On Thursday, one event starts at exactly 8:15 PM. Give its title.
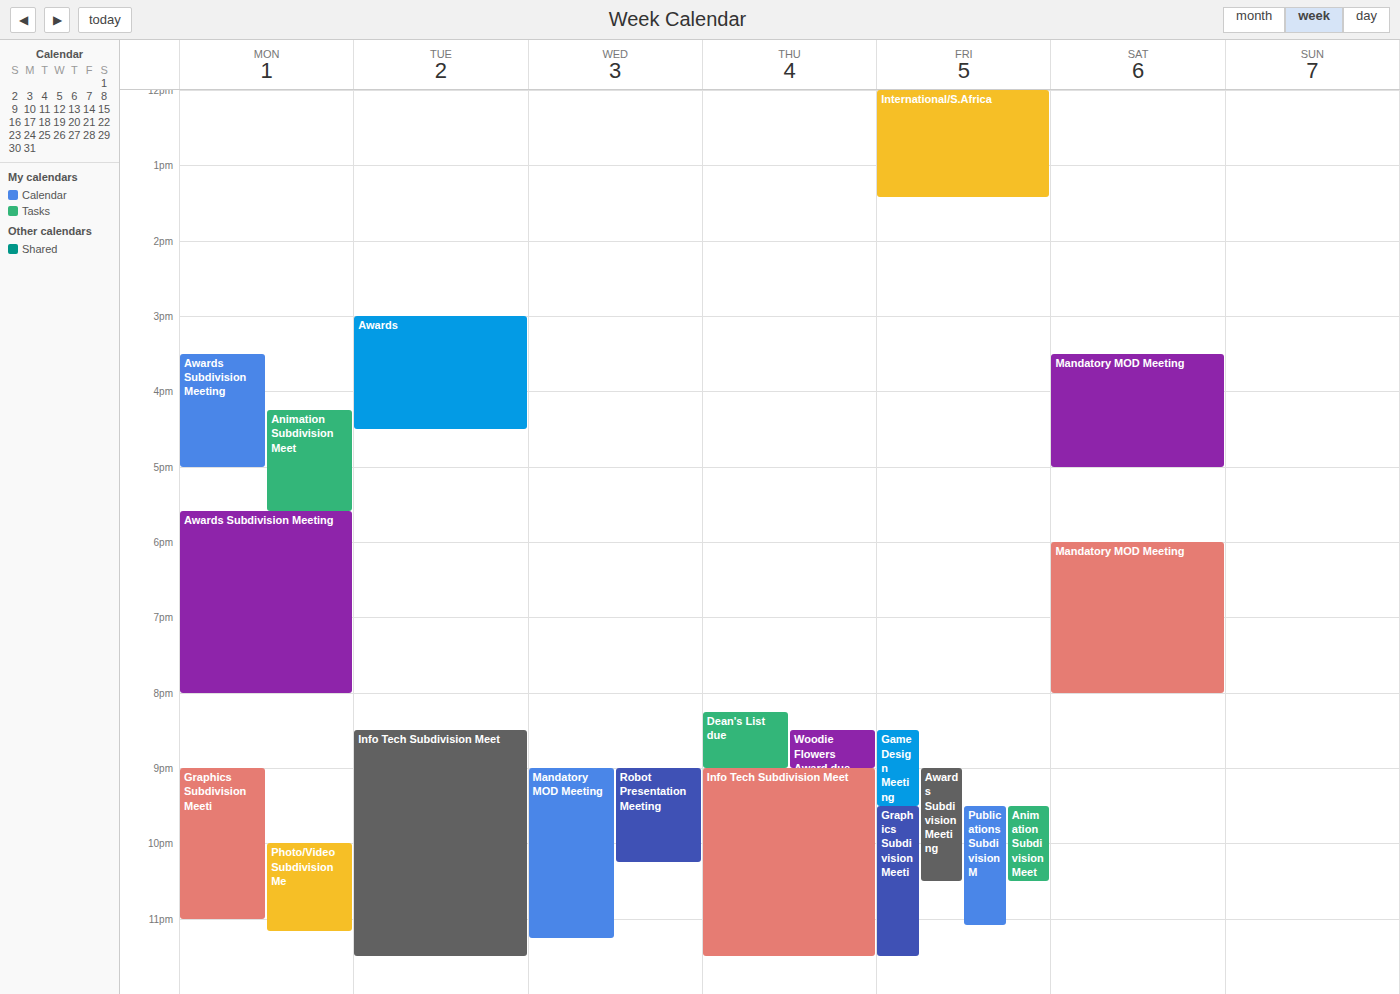
"Dean's List due"